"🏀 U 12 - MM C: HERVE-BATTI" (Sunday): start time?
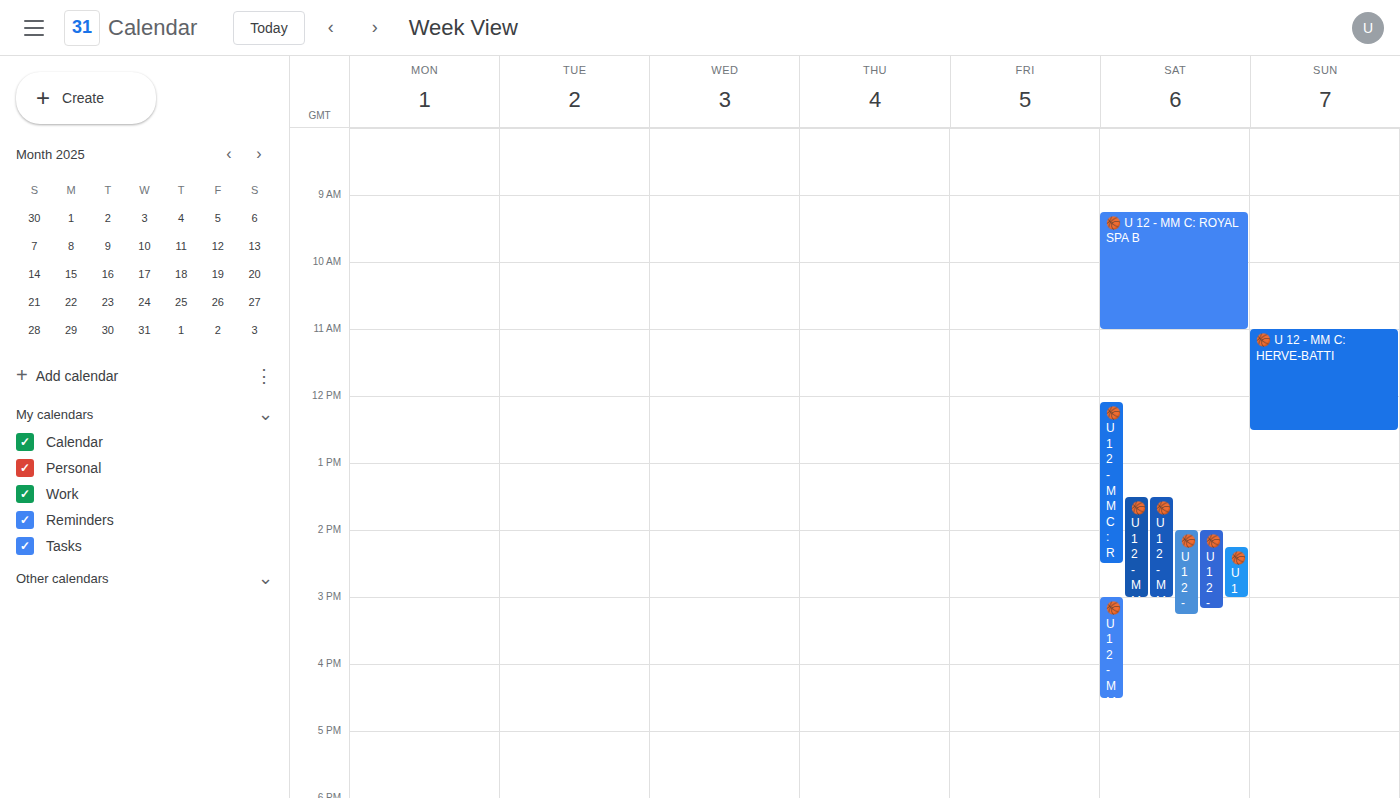
11:00 AM